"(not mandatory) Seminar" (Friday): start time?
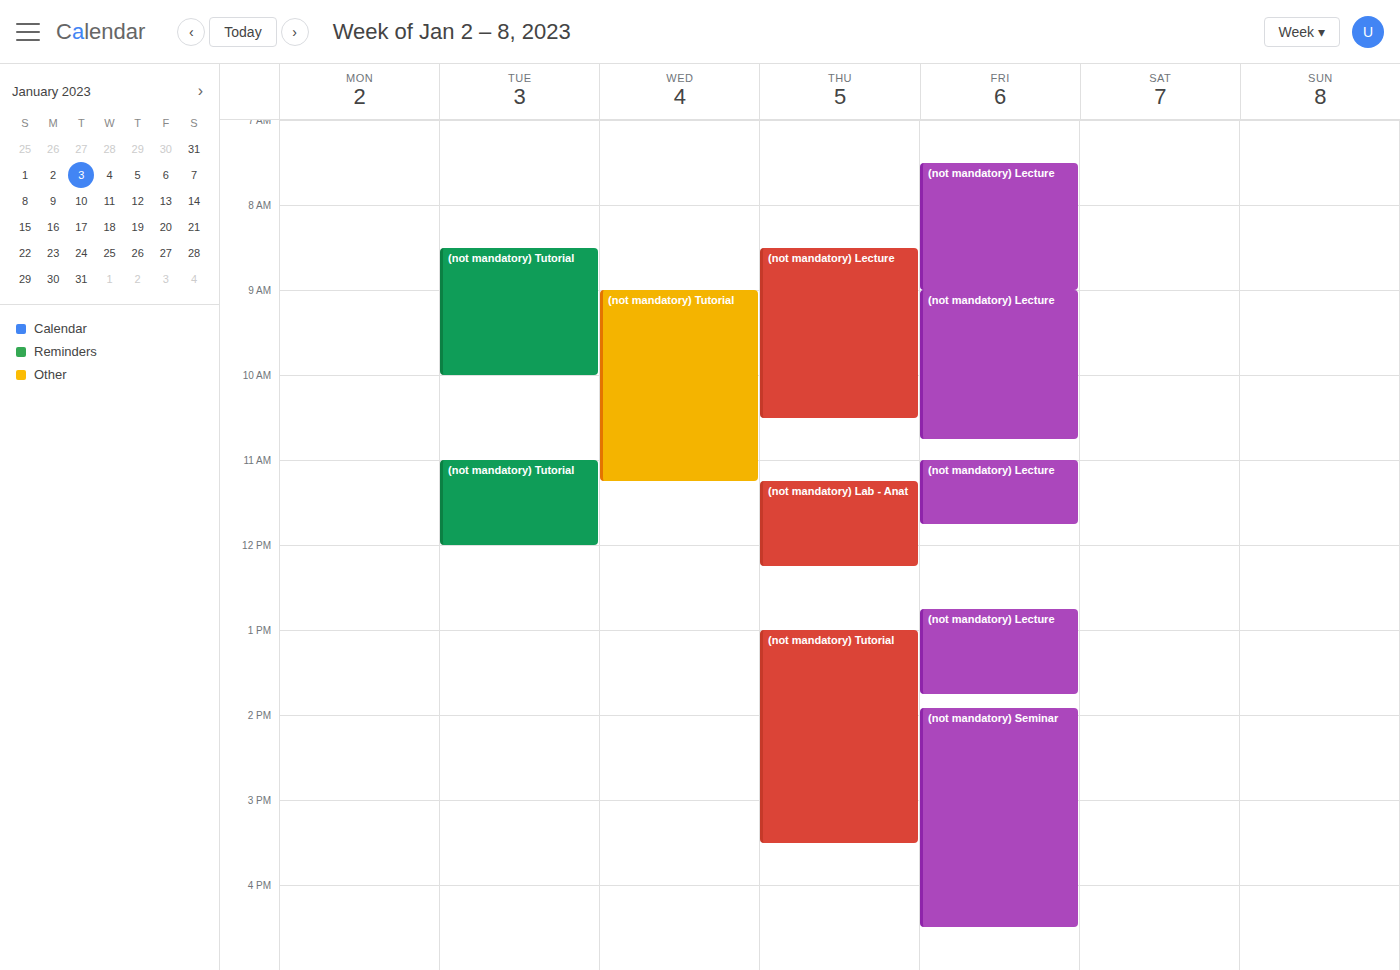
1:55 PM